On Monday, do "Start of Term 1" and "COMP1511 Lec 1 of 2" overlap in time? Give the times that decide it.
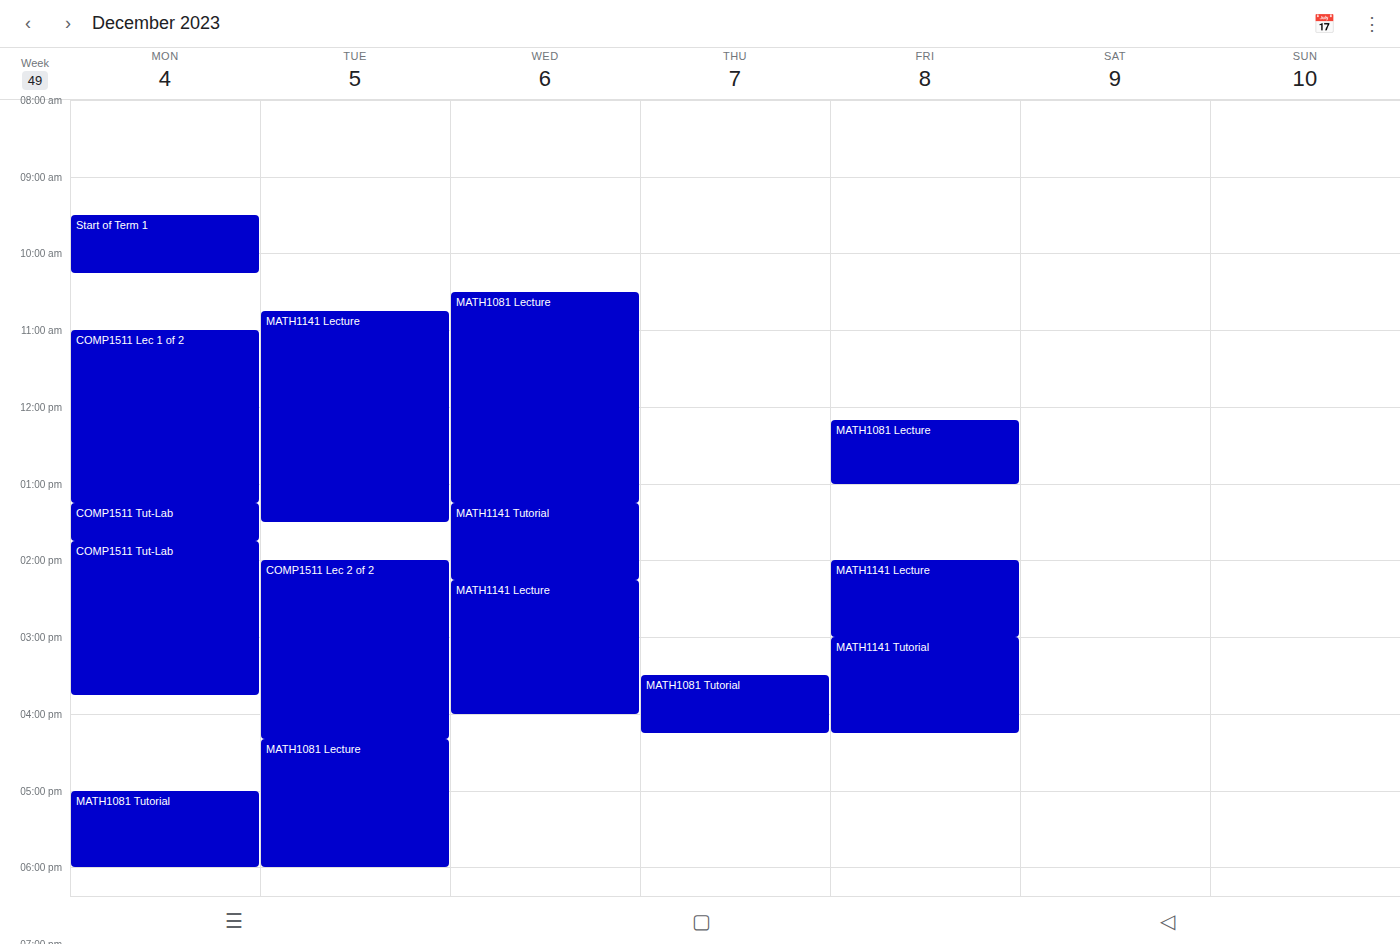
"Start of Term 1" ends at 10:15 AM and "COMP1511 Lec 1 of 2" starts at 11:00 AM -- no overlap.